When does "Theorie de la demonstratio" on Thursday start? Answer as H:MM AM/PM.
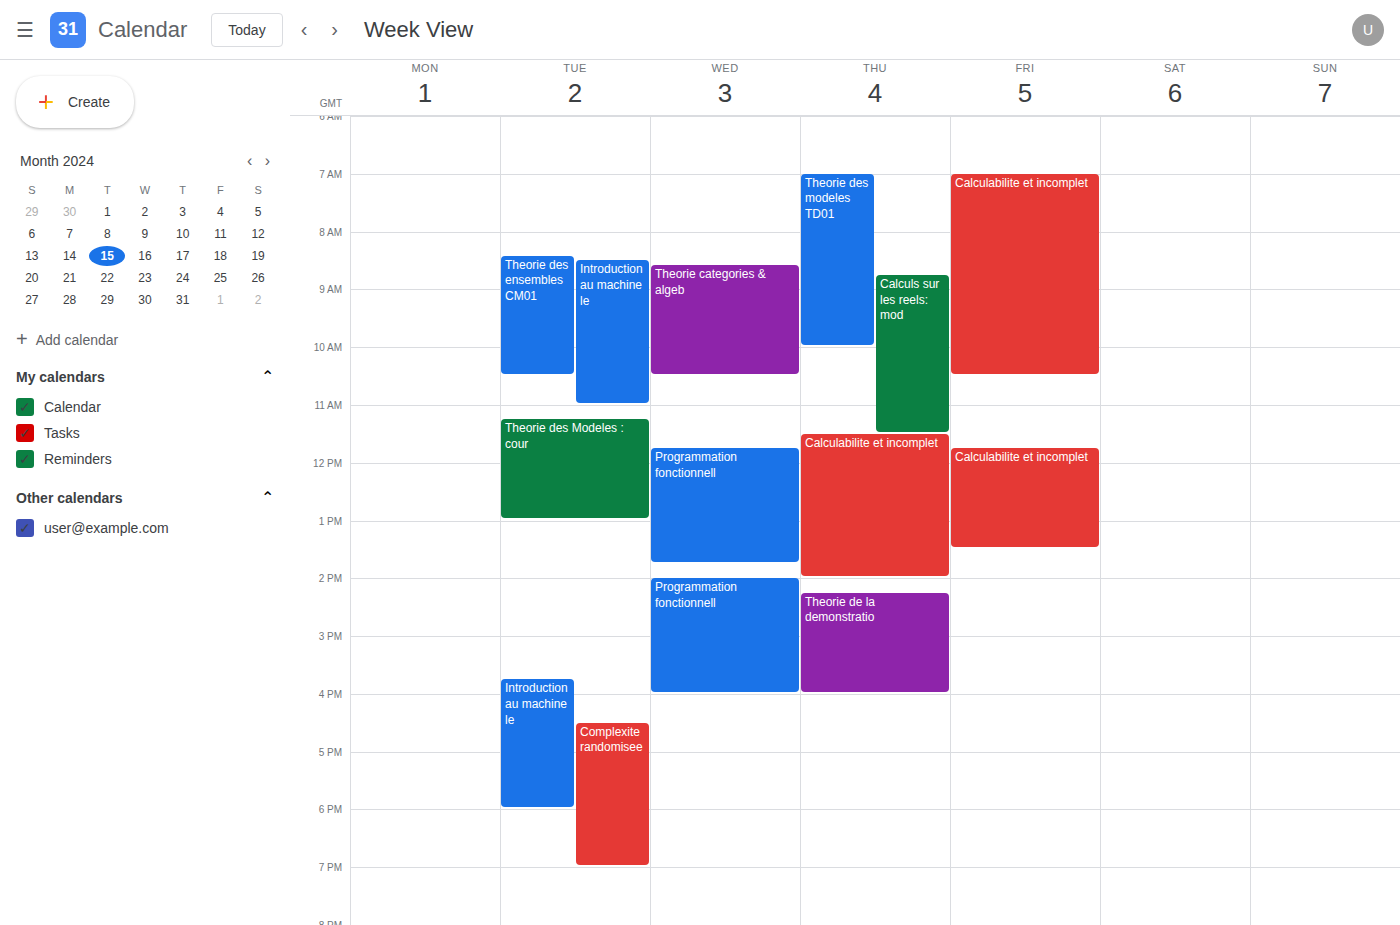
2:15 PM